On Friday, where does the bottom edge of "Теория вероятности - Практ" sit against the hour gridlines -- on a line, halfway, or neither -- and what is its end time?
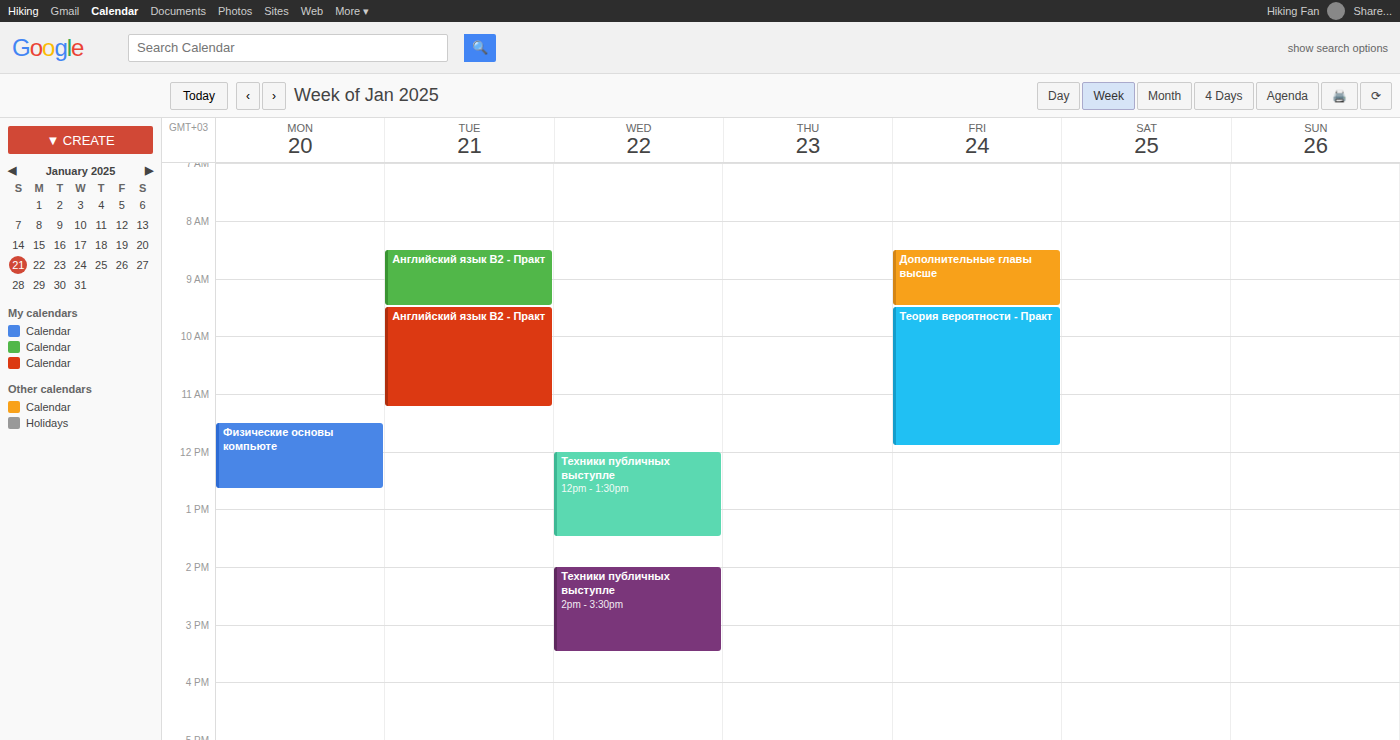
11:55 AM -- neither: 55 minutes below the 11 AM line and 5 minutes above the 12 PM line.